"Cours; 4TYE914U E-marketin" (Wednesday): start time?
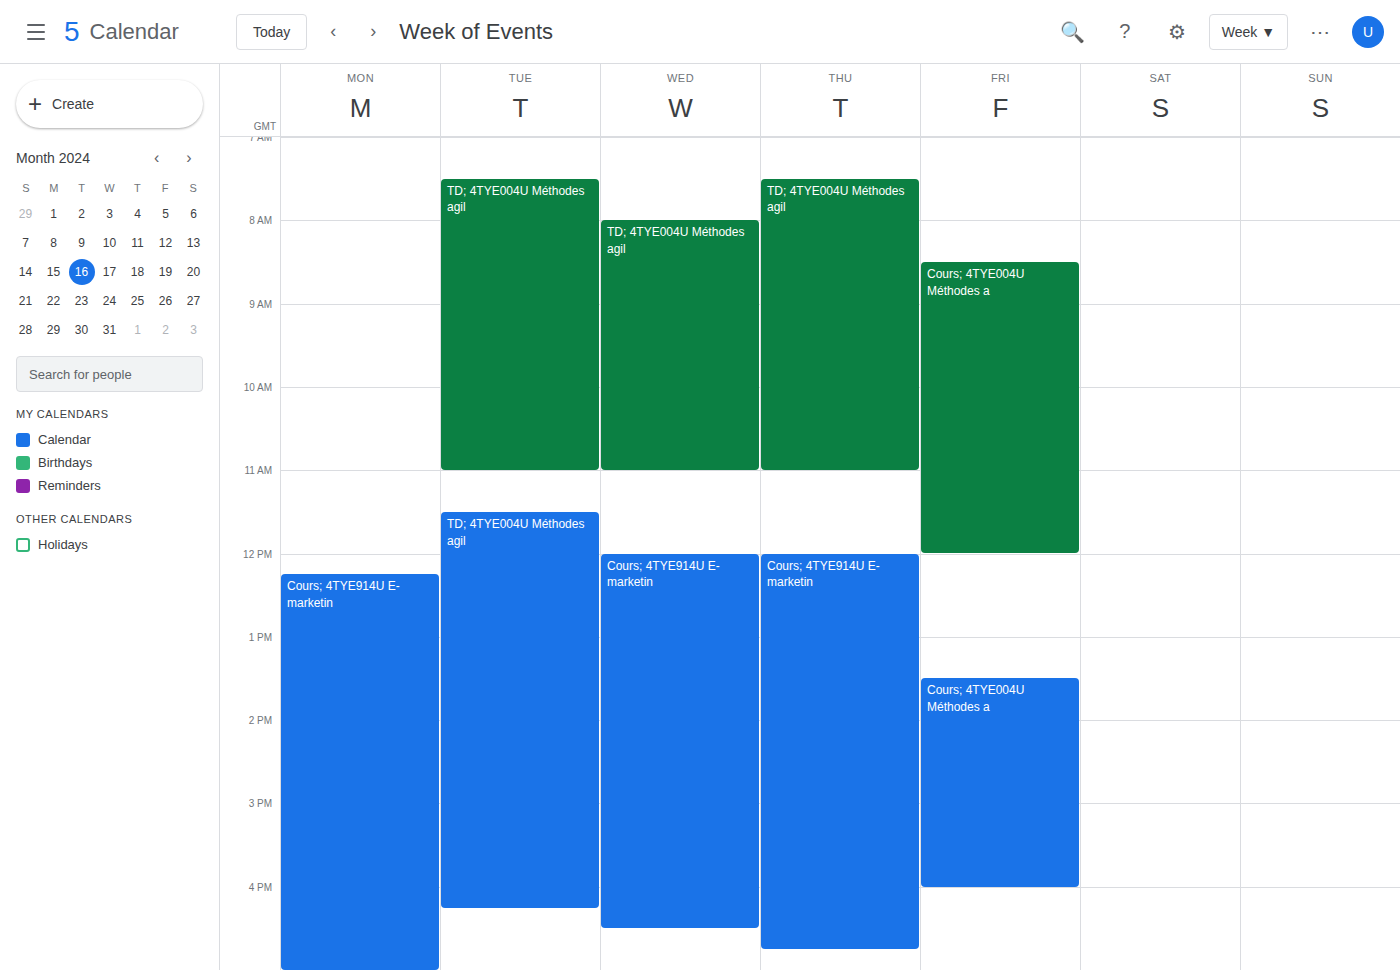
12:00